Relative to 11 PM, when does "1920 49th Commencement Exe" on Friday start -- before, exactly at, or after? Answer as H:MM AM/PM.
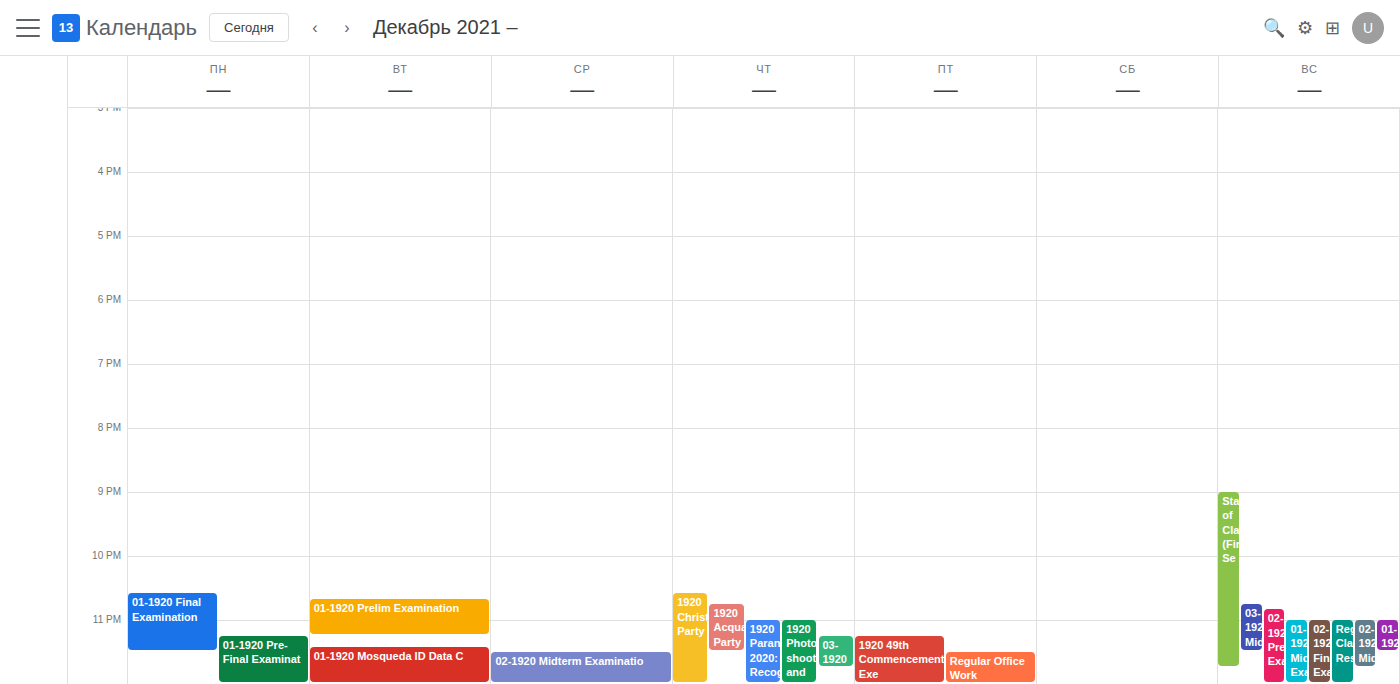
11:15 PM -- after 11 PM, 15 minutes below the 11 PM line.